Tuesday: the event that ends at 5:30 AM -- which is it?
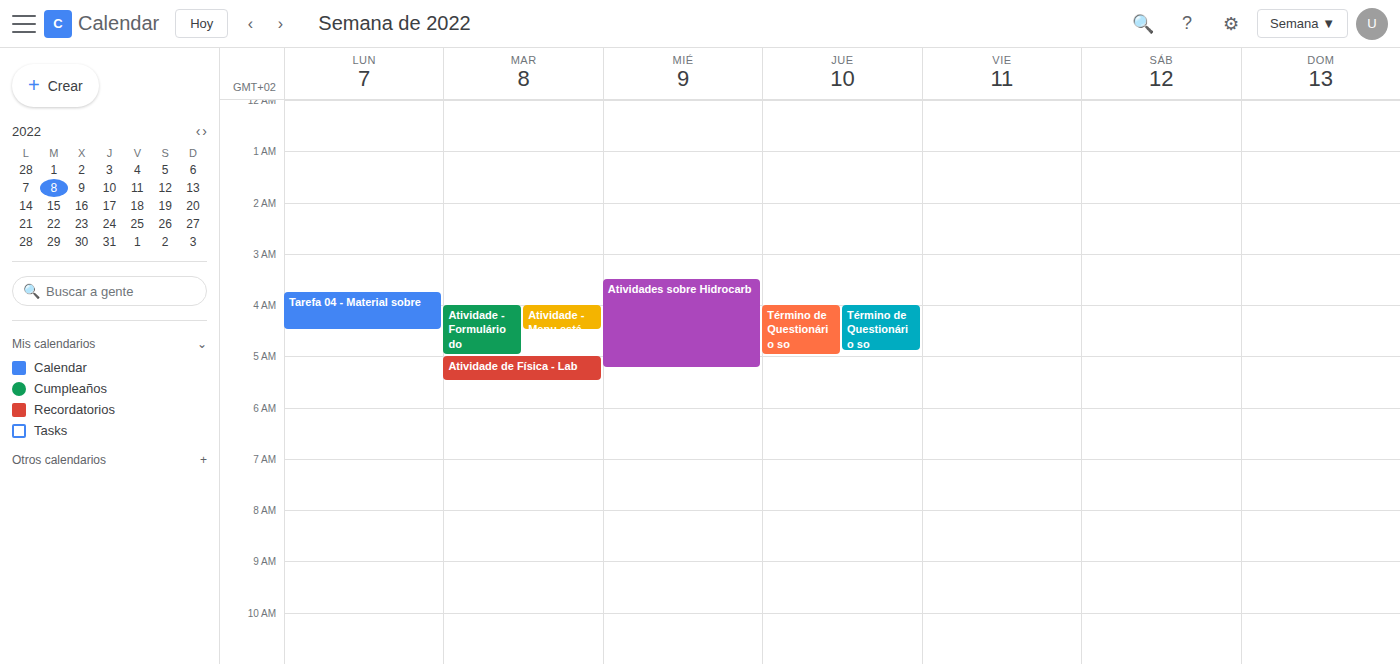
"Atividade de Física - Lab"